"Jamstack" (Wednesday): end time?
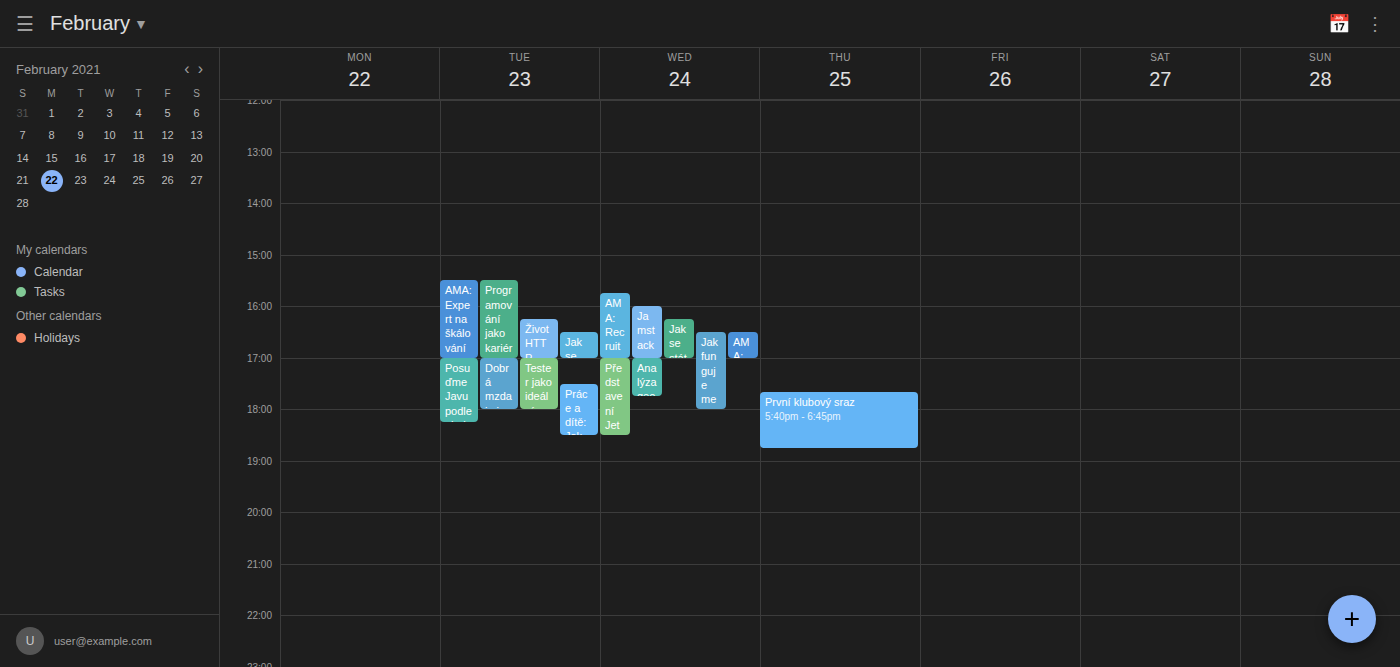
5:00 PM